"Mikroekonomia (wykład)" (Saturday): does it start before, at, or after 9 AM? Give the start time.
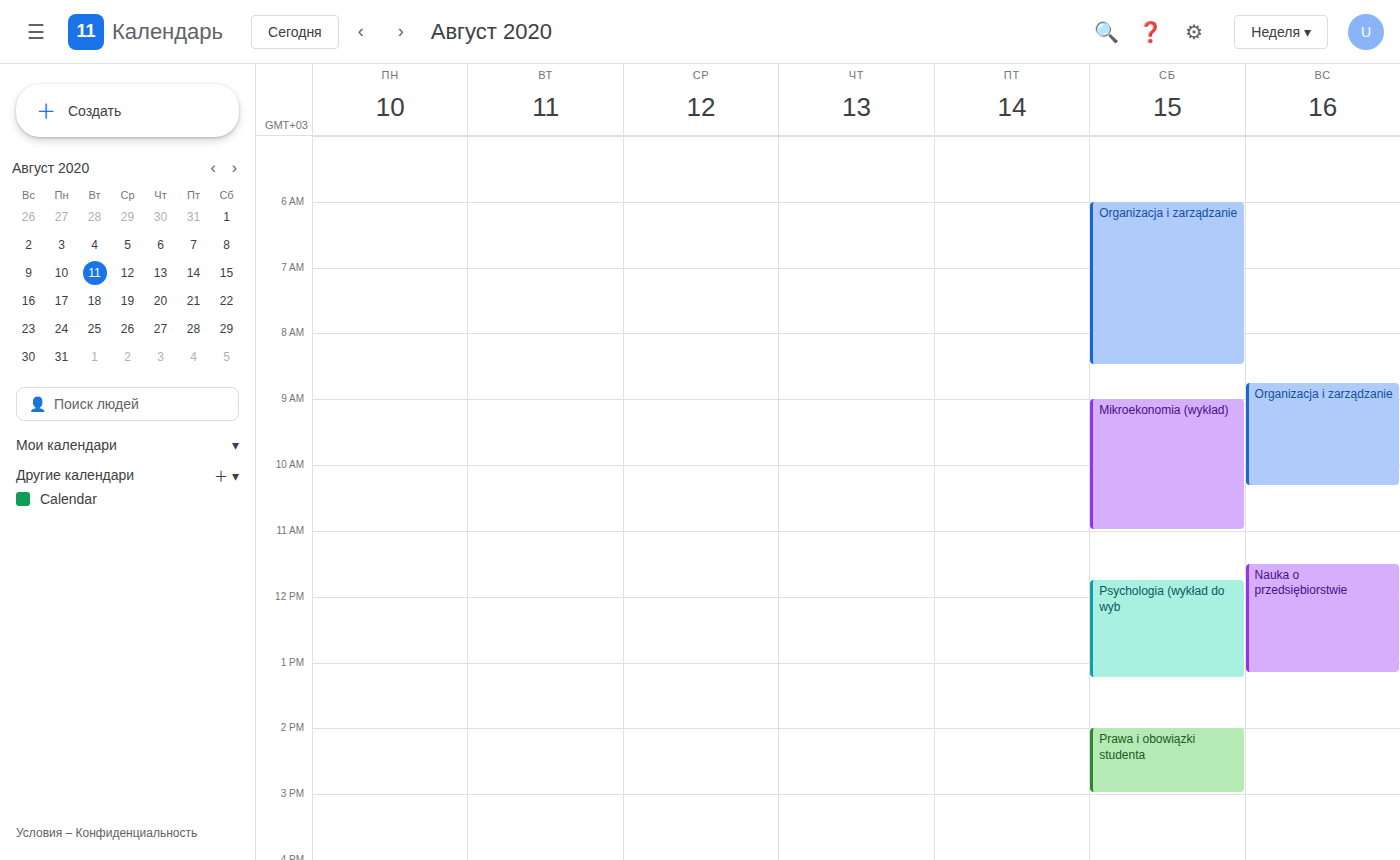
9:00 AM -- exactly at 9 AM, on the 9 AM line.